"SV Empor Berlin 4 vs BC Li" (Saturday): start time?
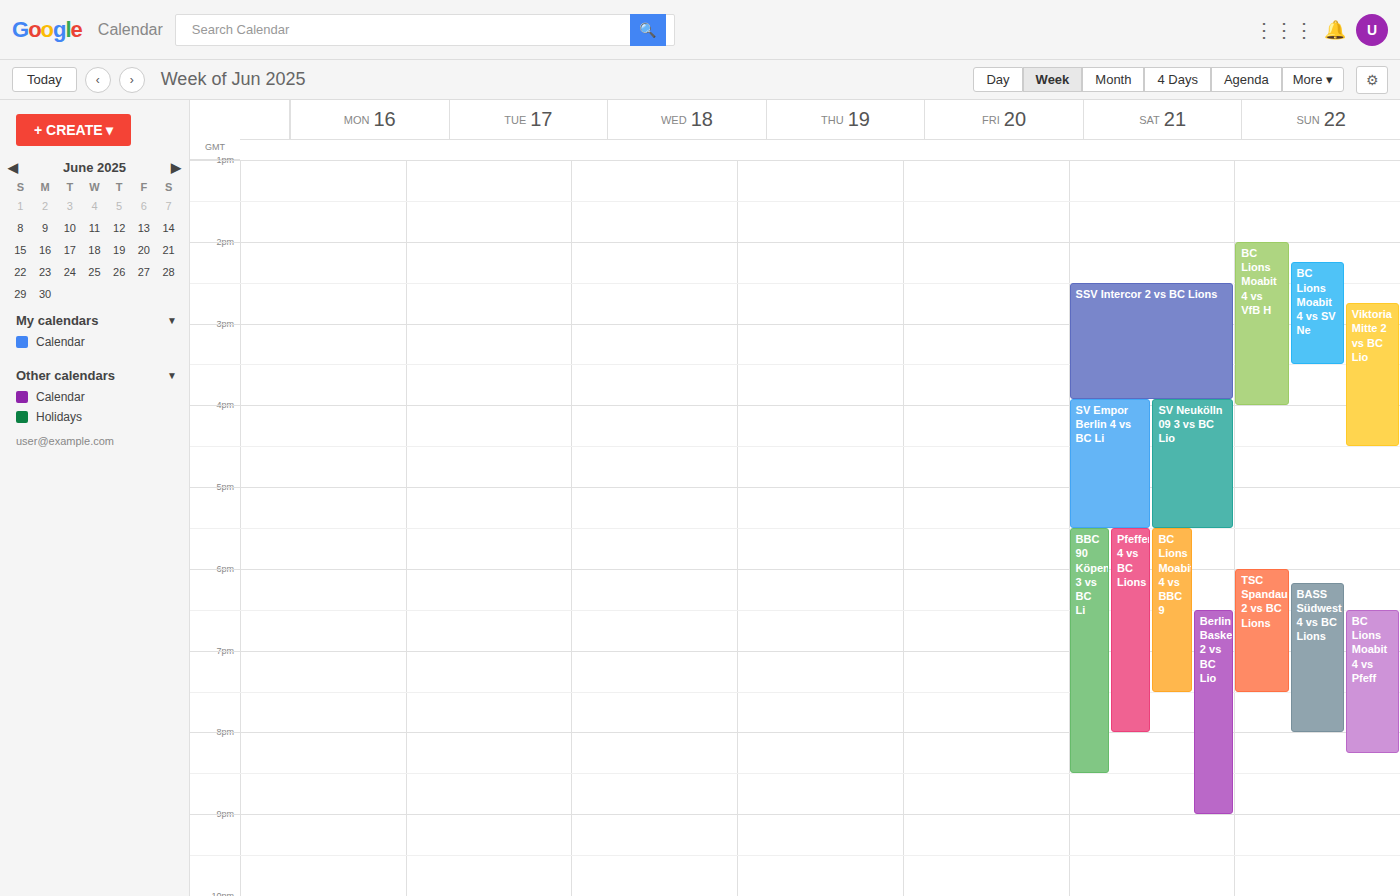
3:55 PM